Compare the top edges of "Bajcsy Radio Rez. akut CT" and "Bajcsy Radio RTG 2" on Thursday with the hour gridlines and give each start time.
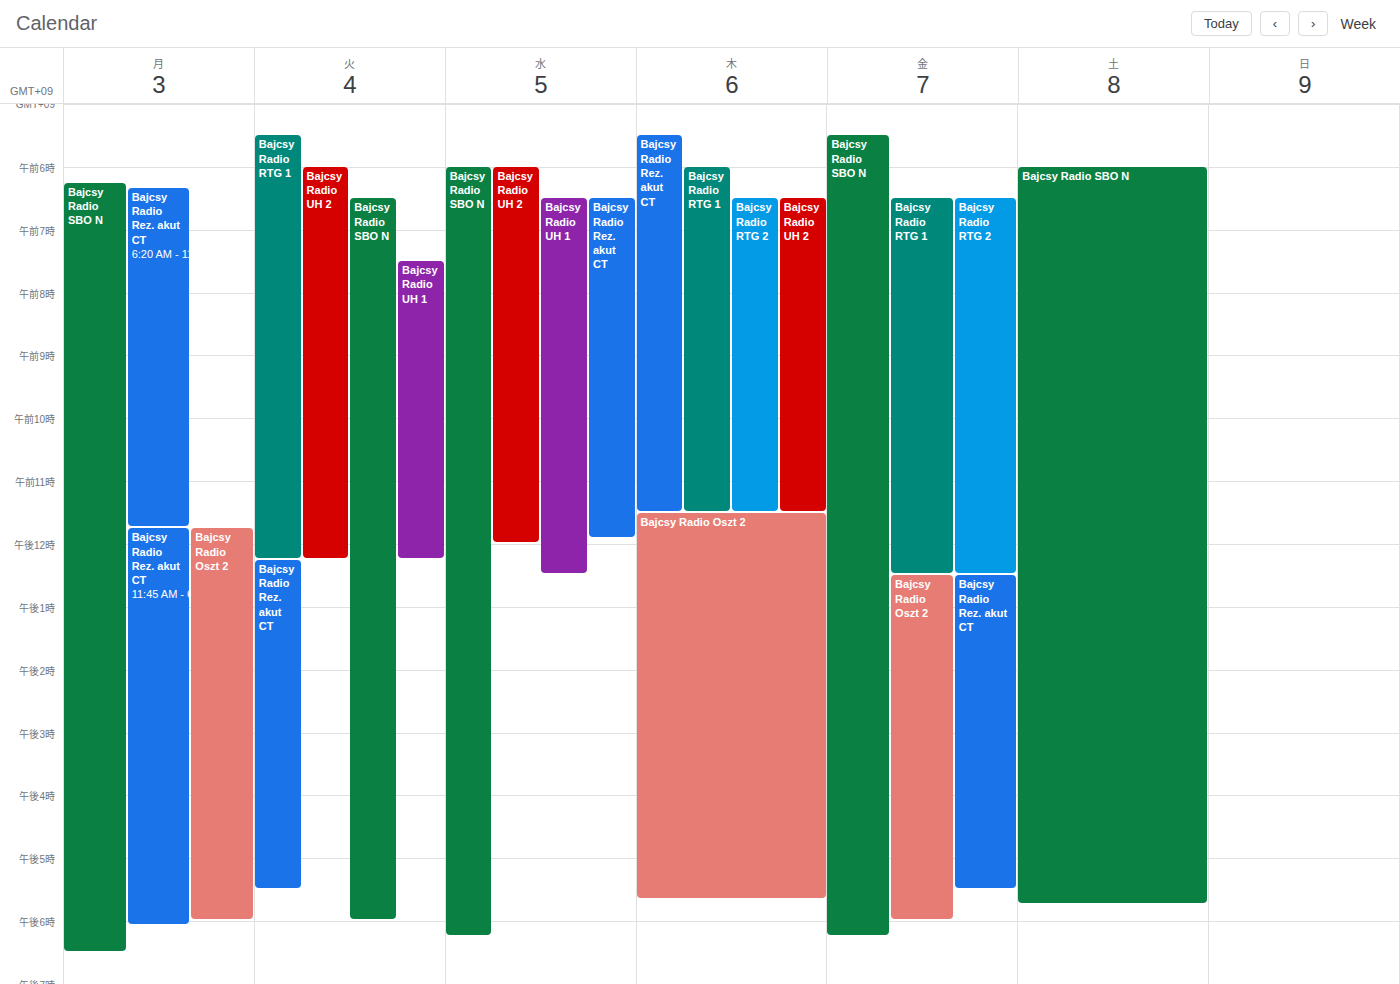
"Bajcsy Radio Rez. akut CT": 5:30 AM, halfway between the 5 AM and 6 AM lines. "Bajcsy Radio RTG 2": 6:30 AM, halfway between the 6 AM and 7 AM lines.